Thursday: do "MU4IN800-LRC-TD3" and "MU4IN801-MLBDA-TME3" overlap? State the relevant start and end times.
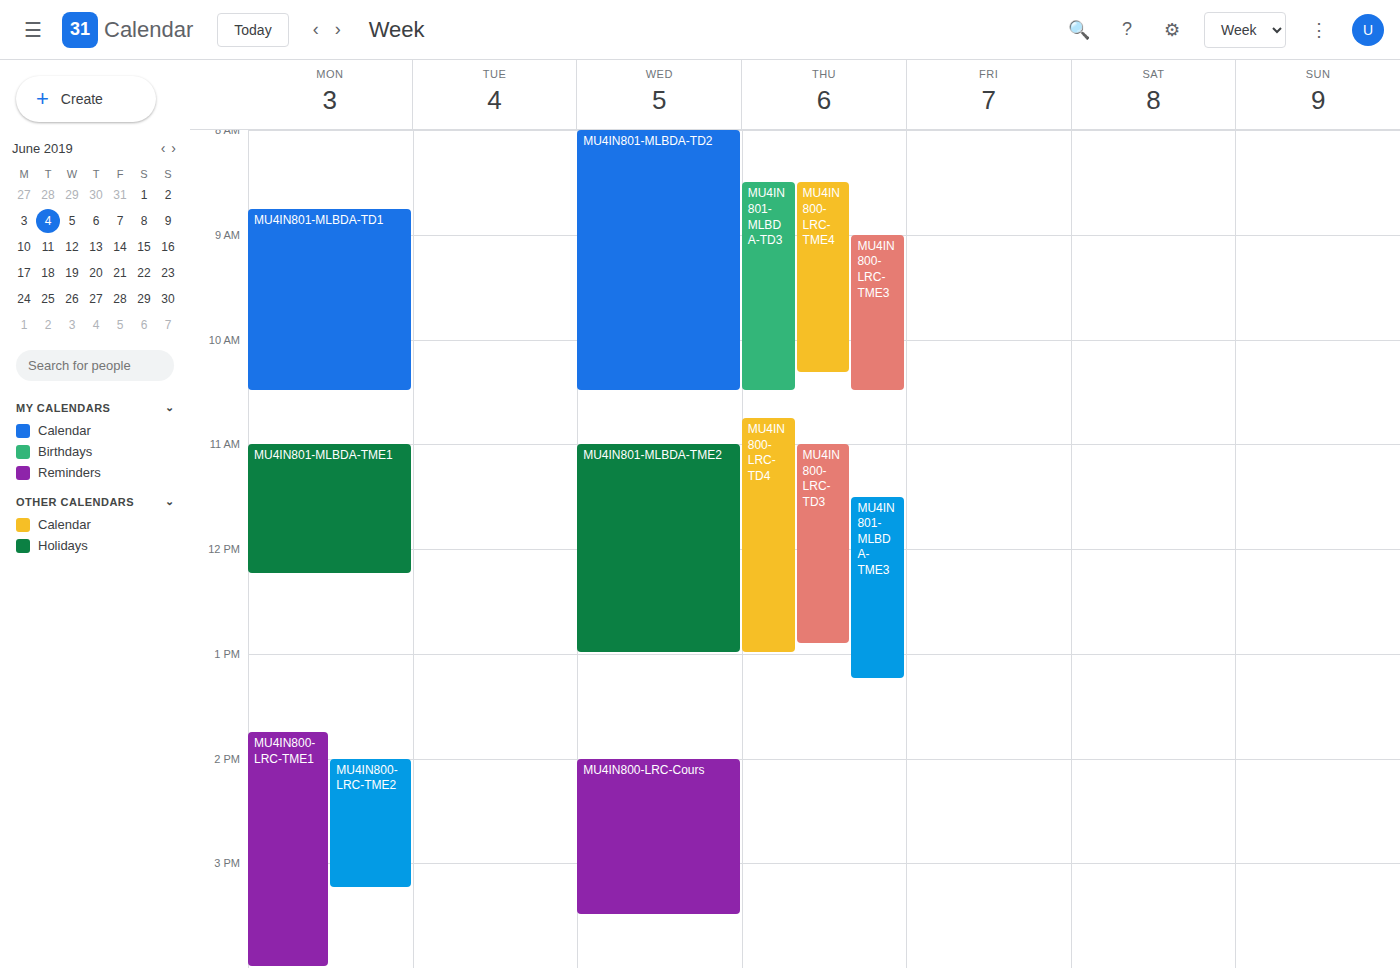
"MU4IN801-MLBDA-TME3" starts at 11:30, before "MU4IN800-LRC-TD3" ends at 12:55 -- they overlap.